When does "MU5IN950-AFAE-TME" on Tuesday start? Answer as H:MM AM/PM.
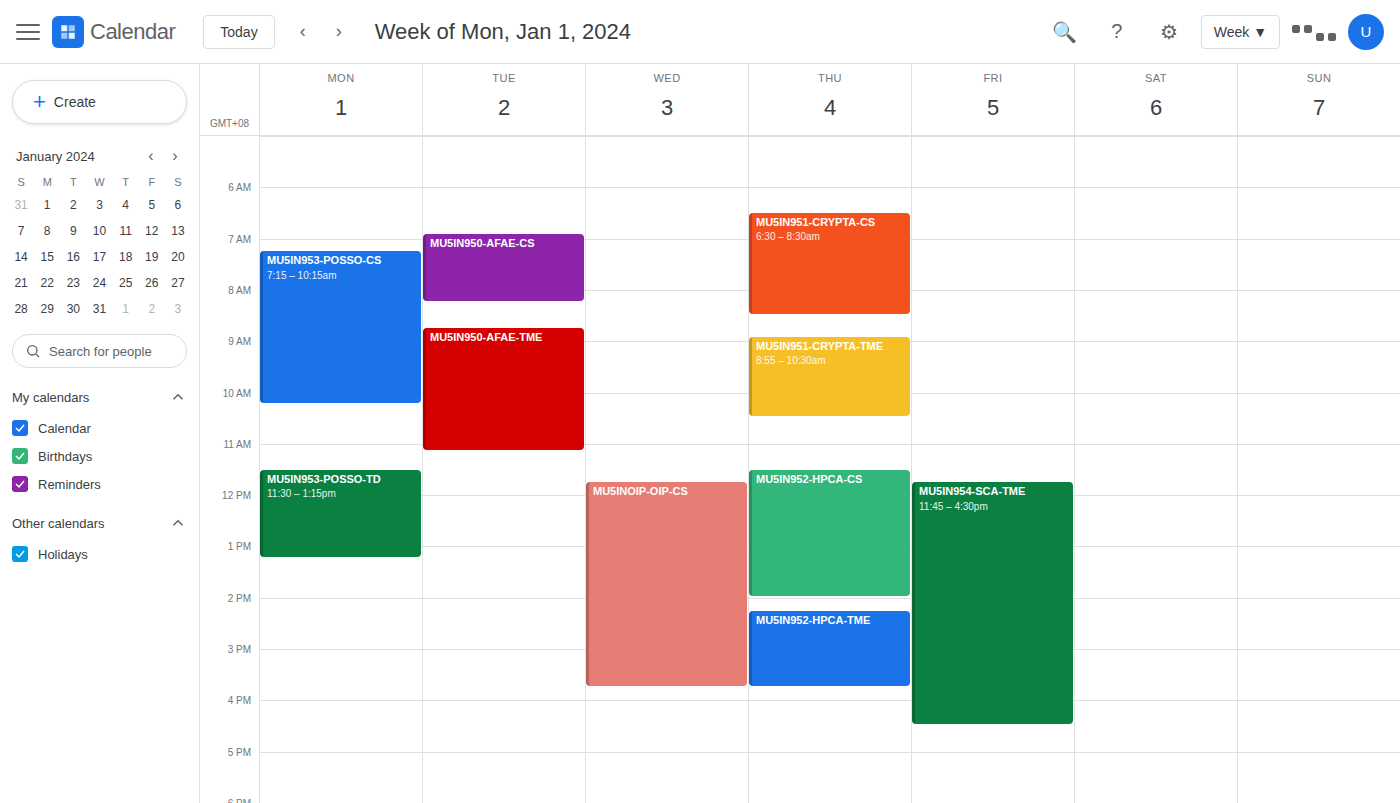
8:45 AM